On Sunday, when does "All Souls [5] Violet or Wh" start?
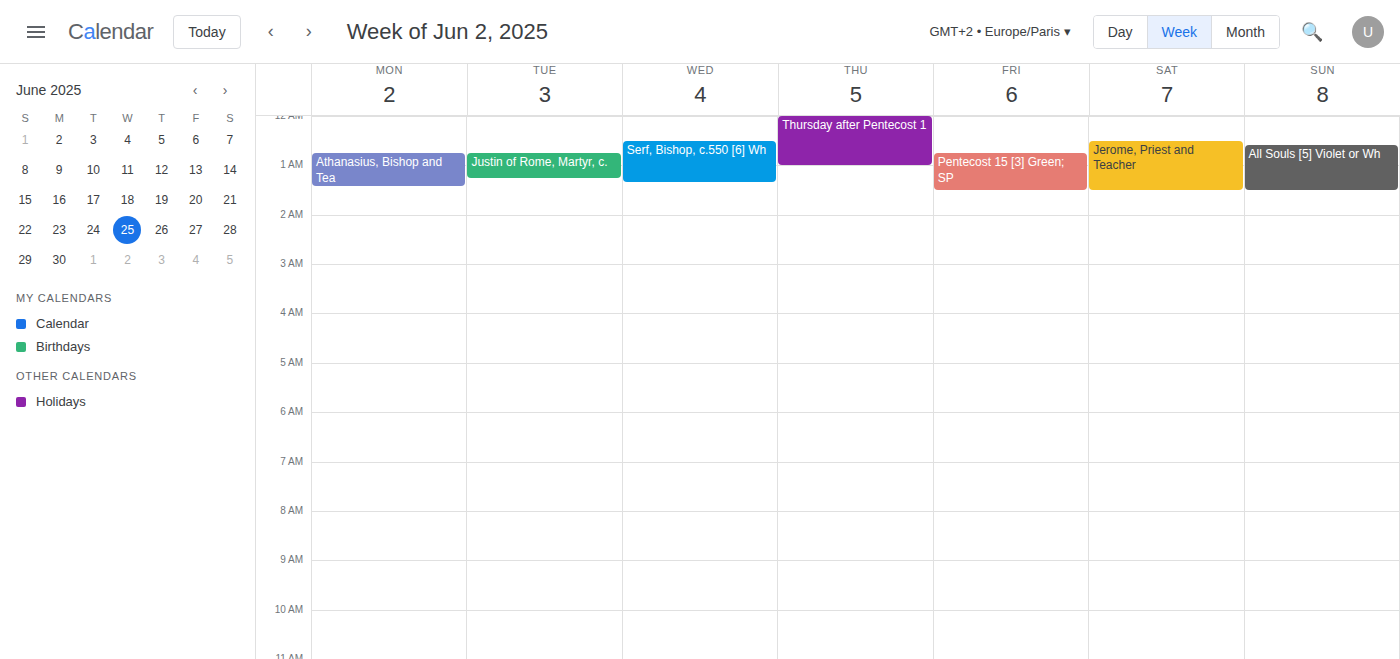
12:35 AM